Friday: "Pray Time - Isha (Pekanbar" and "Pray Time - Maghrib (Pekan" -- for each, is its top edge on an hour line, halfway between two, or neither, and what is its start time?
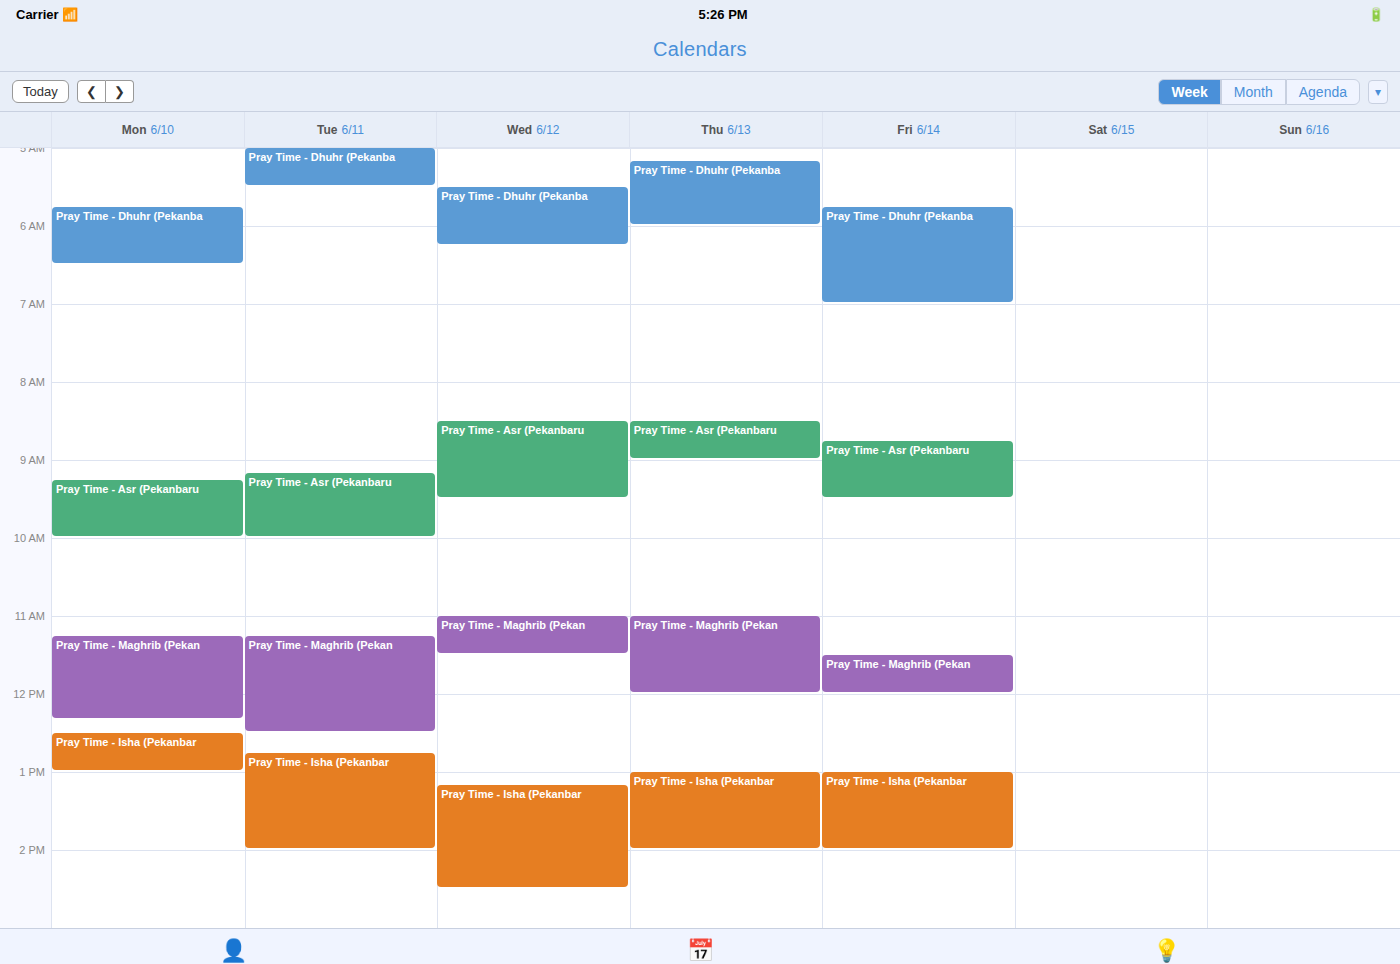
"Pray Time - Isha (Pekanbar": 1:00 PM, exactly on the 1 PM line. "Pray Time - Maghrib (Pekan": 11:30 AM, halfway between the 11 AM and 12 PM lines.